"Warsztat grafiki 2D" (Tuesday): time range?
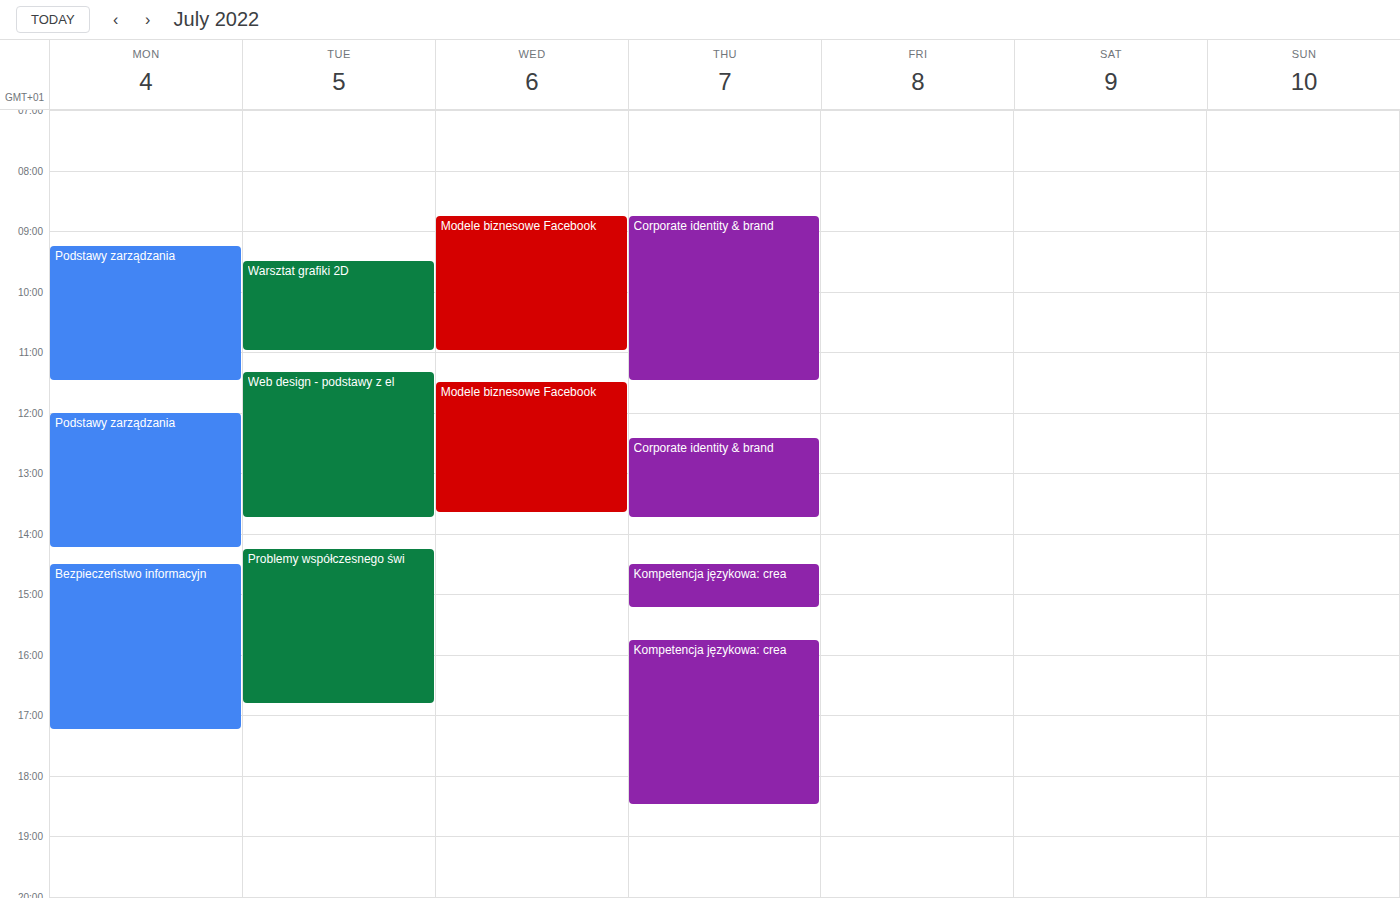
9:30 AM to 11:00 AM